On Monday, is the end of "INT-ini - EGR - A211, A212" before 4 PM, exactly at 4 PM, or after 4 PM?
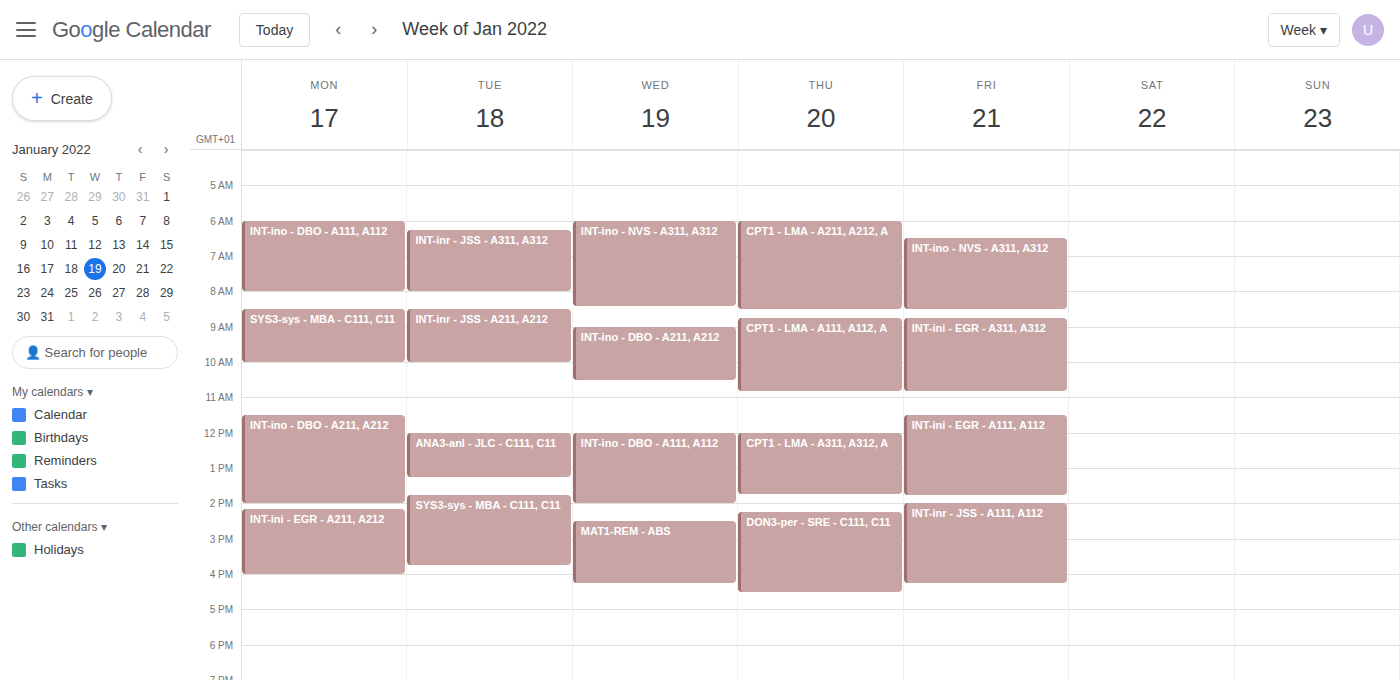
4:00 PM -- exactly at 4 PM, on the 4 PM line.